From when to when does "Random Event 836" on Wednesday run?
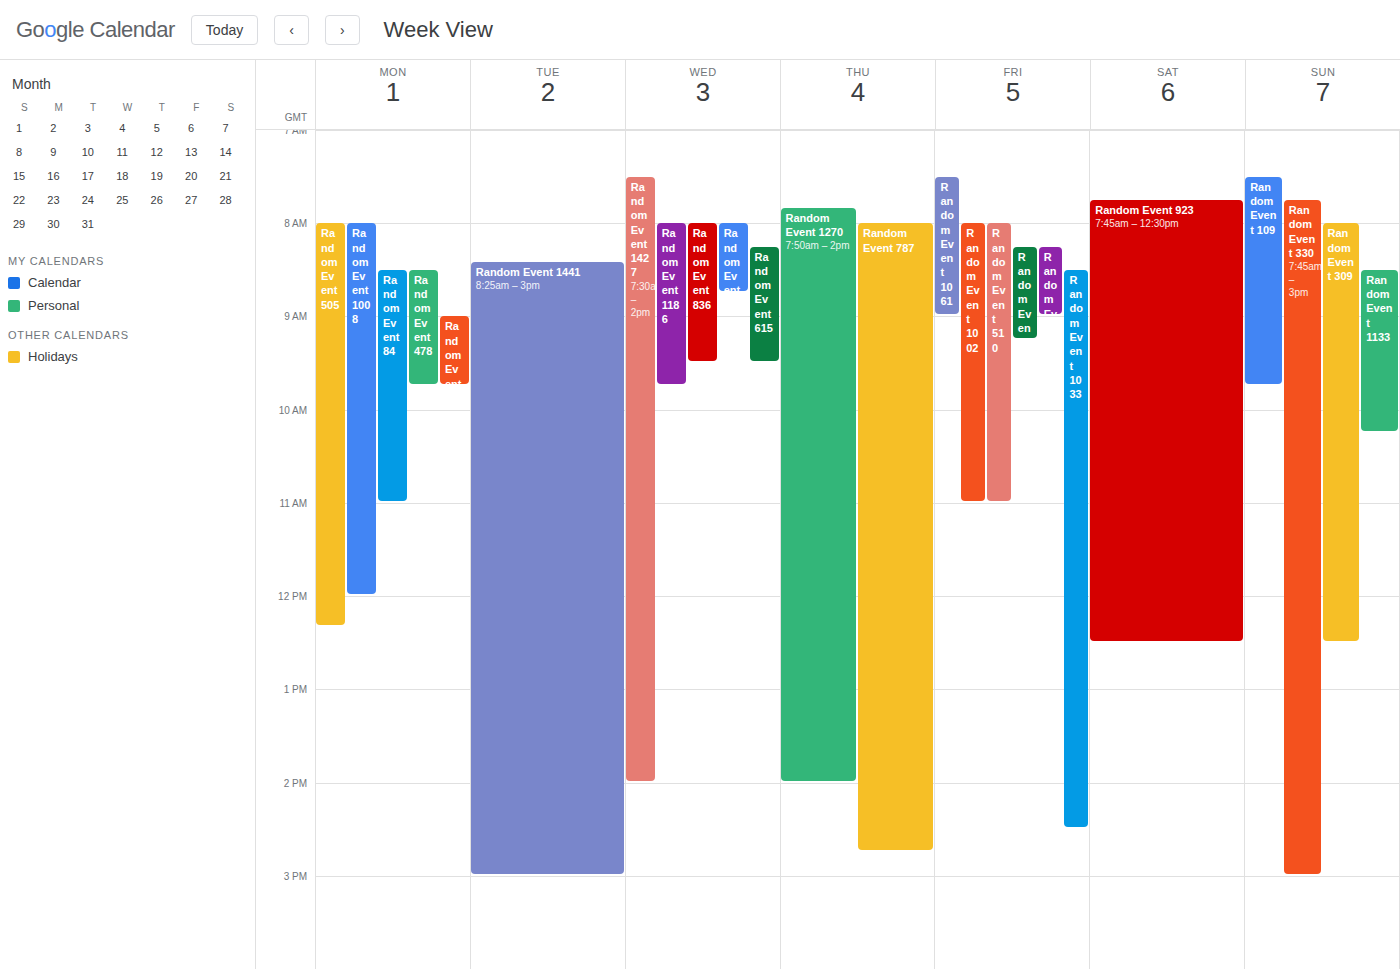
8:00 AM to 9:30 AM